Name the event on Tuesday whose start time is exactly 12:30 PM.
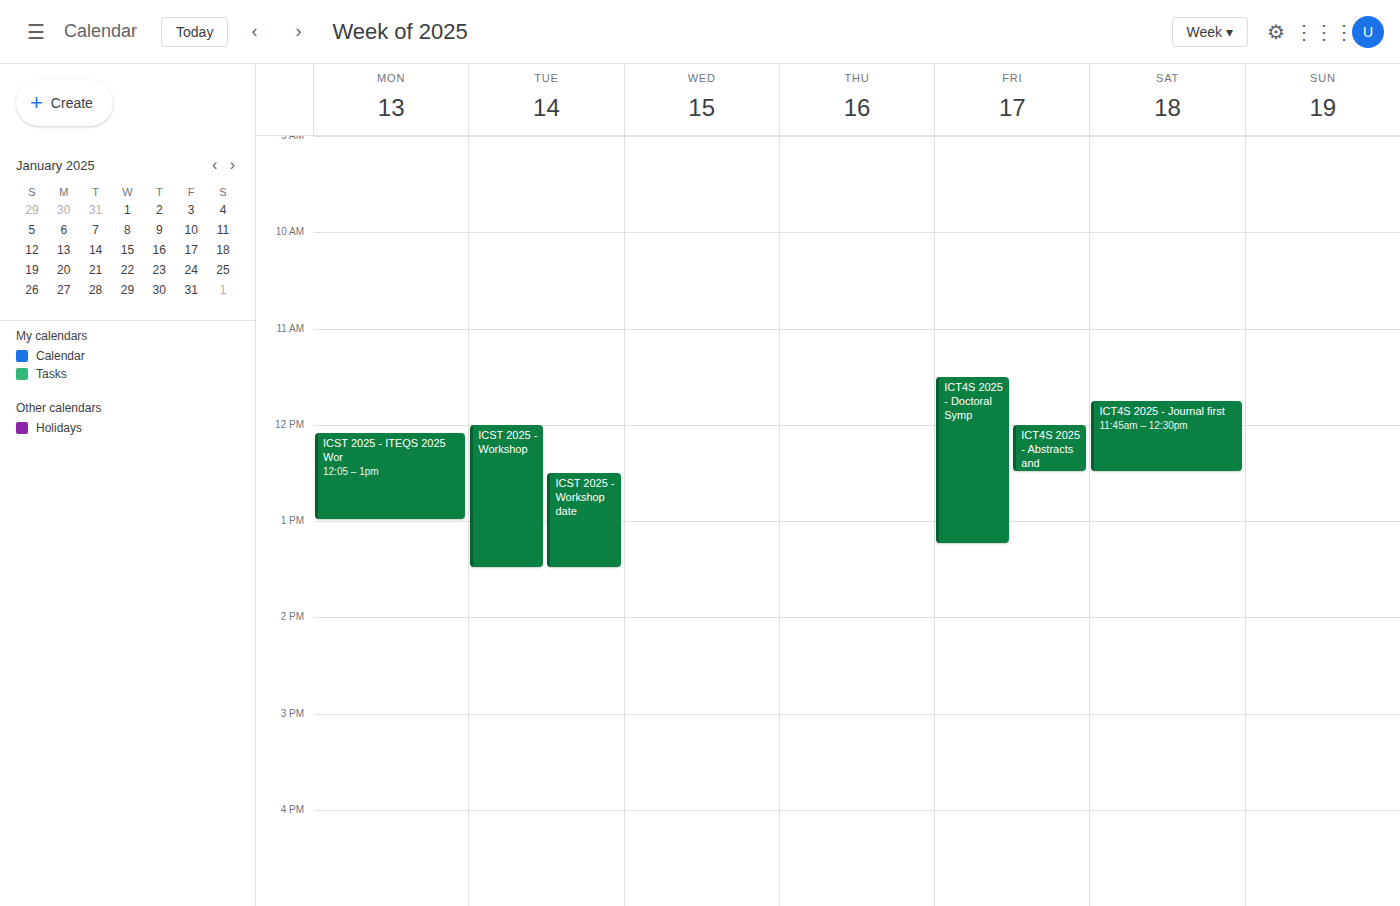
"ICST 2025 - Workshop date"